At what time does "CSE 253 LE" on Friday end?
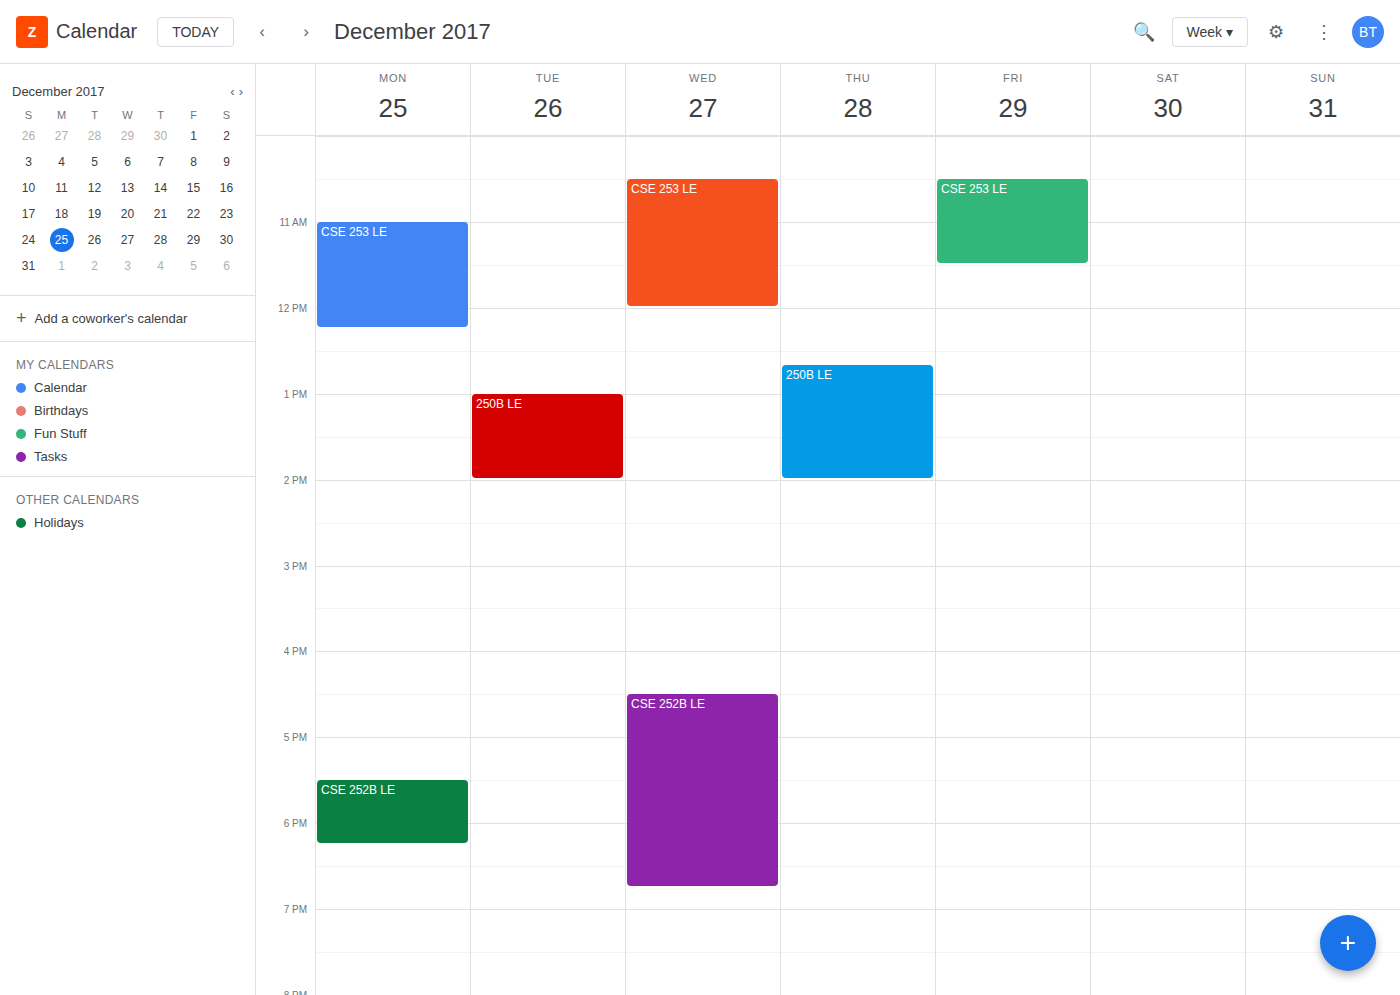
11:30 AM